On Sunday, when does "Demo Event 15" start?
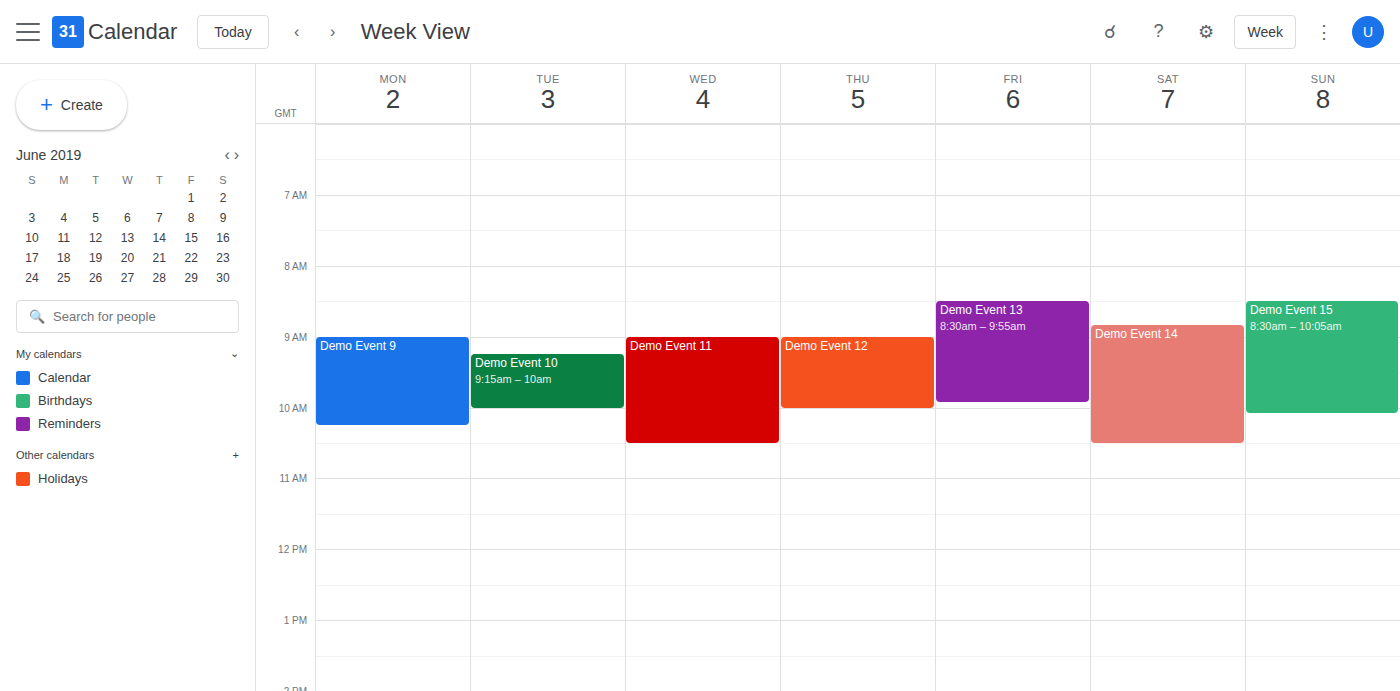
8:30 AM